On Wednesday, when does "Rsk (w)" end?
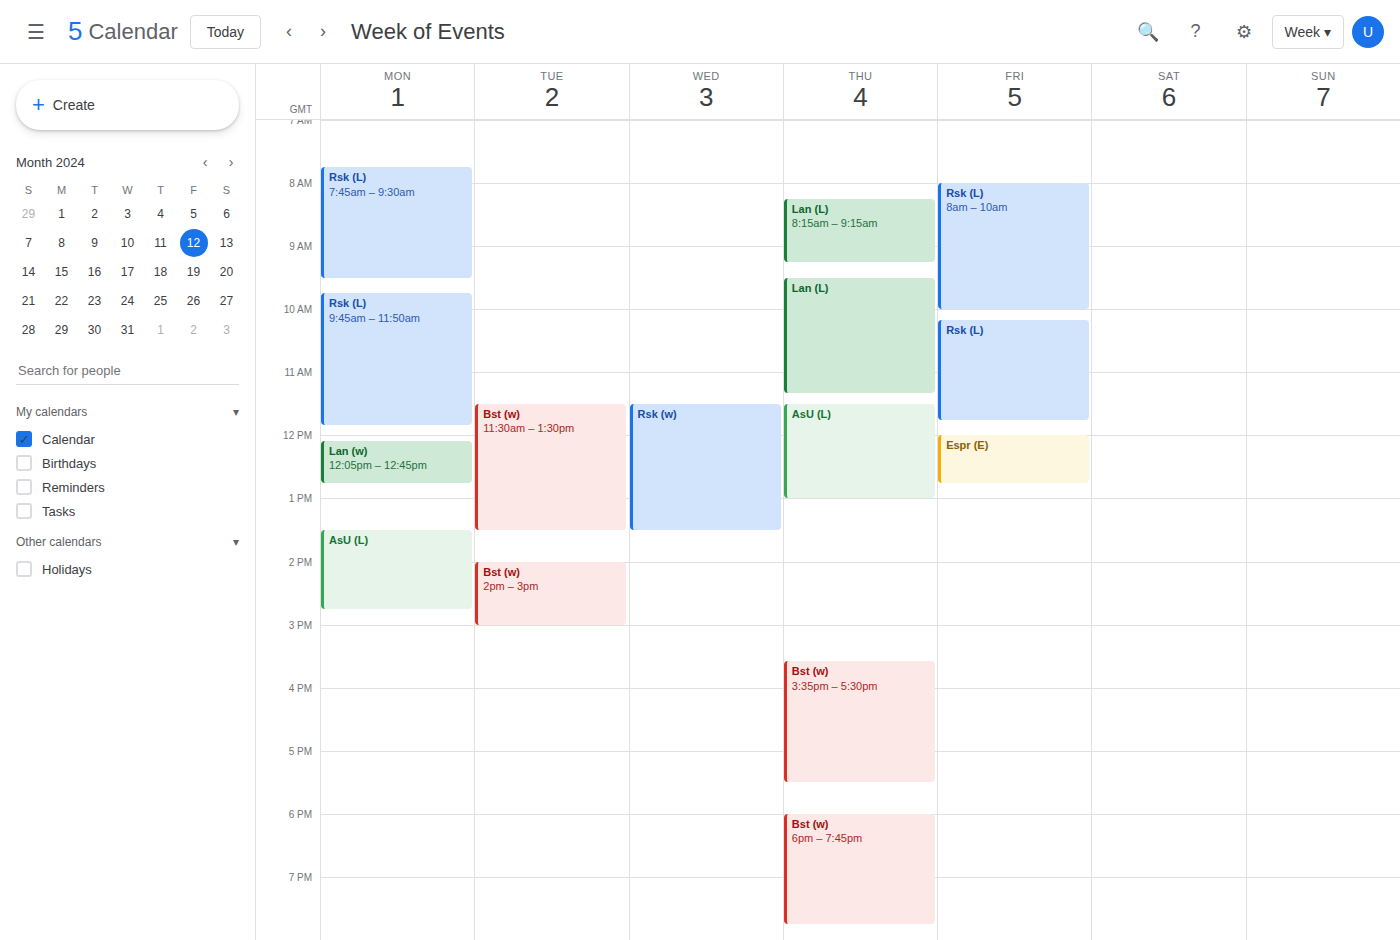
1:30 PM